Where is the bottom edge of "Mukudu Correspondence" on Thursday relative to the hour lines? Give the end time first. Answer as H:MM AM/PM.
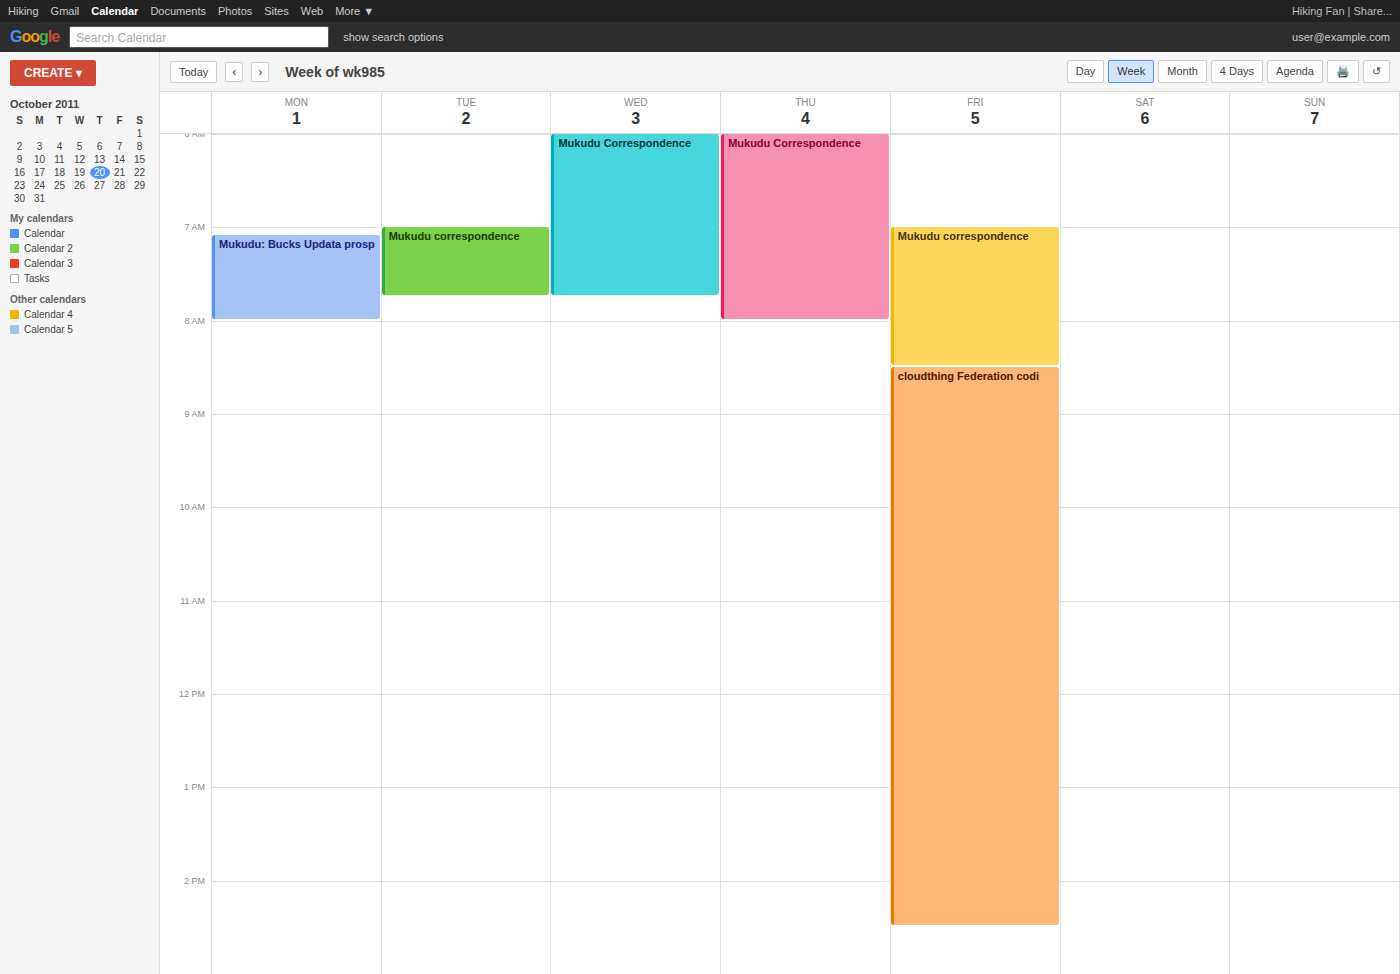
8:00 AM -- exactly on the 8 AM line.